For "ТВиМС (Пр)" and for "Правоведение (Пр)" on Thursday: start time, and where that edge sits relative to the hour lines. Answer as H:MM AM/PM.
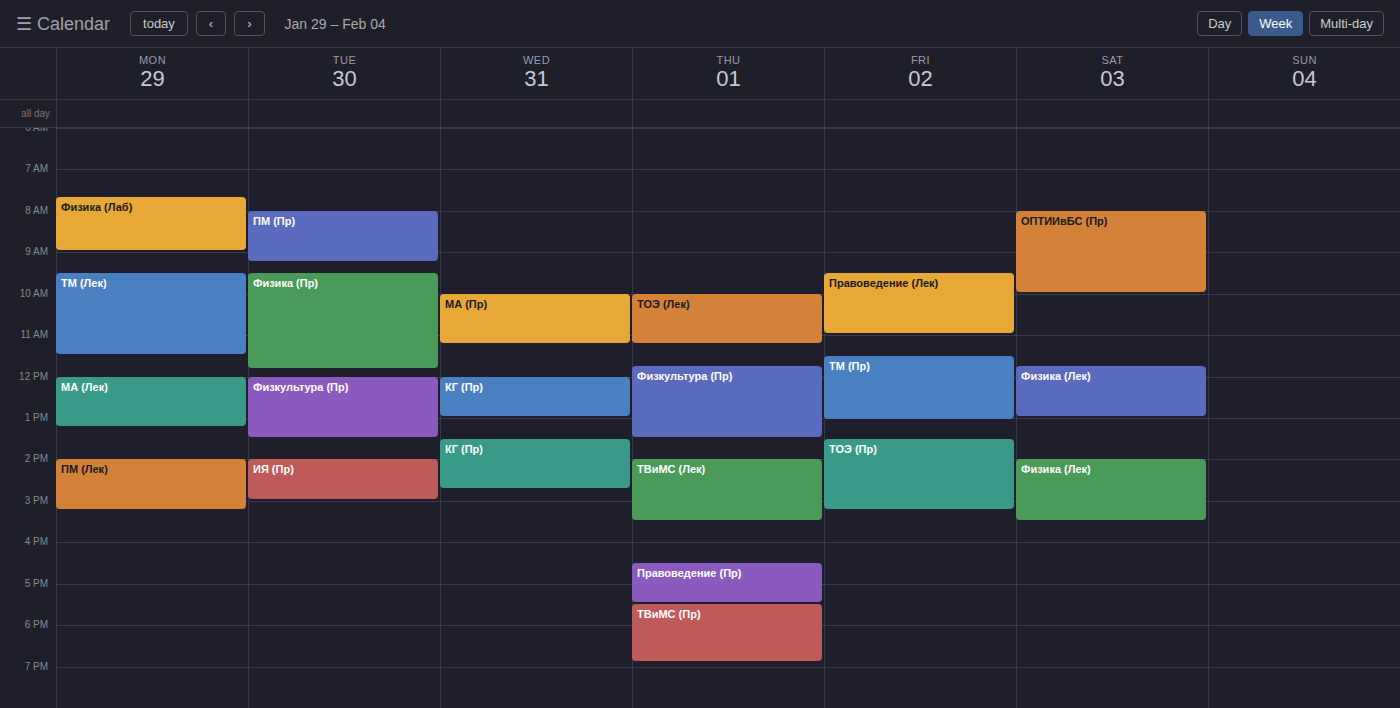
"ТВиМС (Пр)": 5:30 PM, halfway between the 5 PM and 6 PM lines. "Правоведение (Пр)": 4:30 PM, halfway between the 4 PM and 5 PM lines.